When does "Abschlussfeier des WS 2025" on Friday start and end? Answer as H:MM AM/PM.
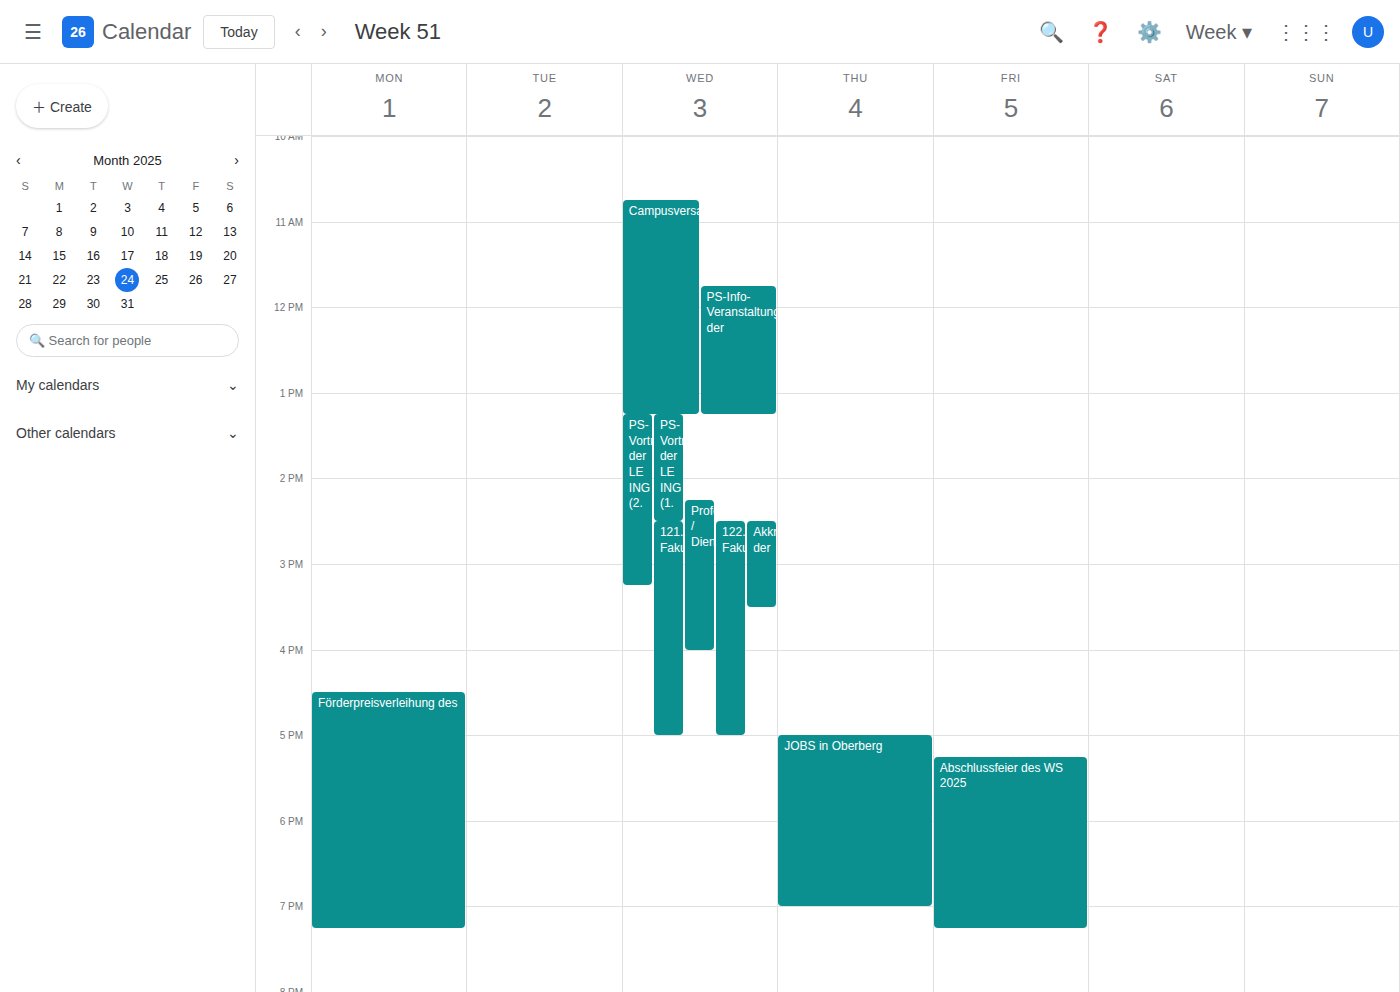
5:15 PM to 7:15 PM